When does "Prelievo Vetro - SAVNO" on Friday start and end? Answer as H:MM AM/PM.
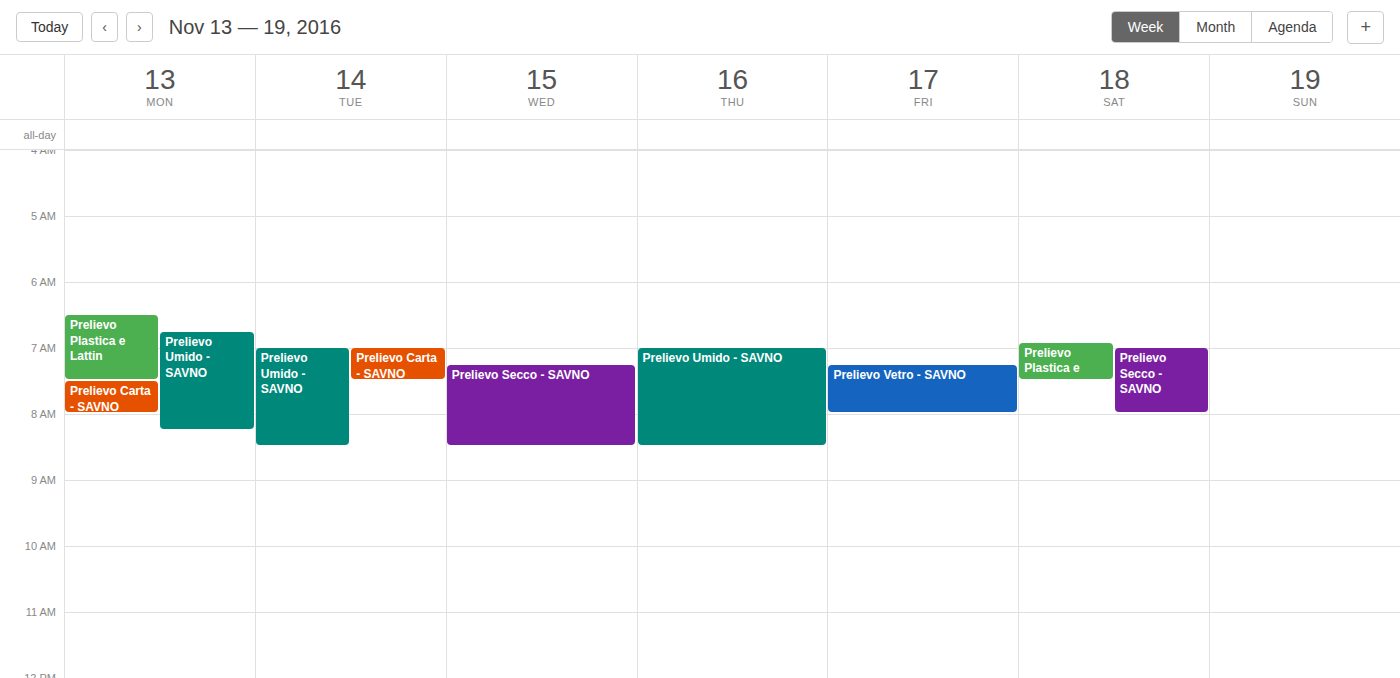
7:15 AM to 8:00 AM